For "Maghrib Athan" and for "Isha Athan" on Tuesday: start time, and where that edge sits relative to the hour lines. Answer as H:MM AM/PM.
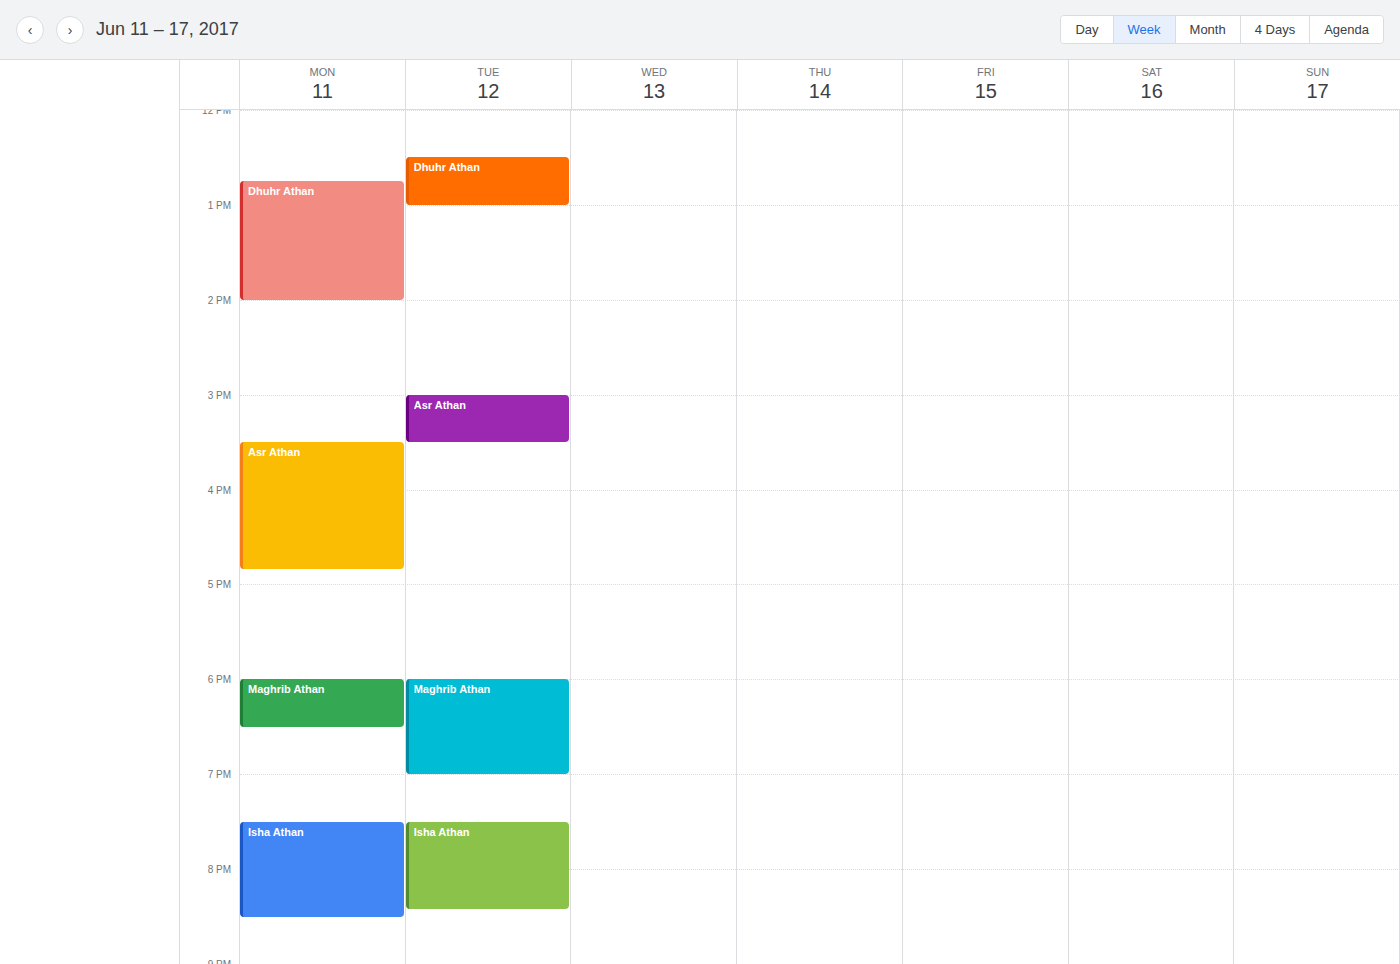
"Maghrib Athan": 6:00 PM, exactly on the 6 PM line. "Isha Athan": 7:30 PM, halfway between the 7 PM and 8 PM lines.